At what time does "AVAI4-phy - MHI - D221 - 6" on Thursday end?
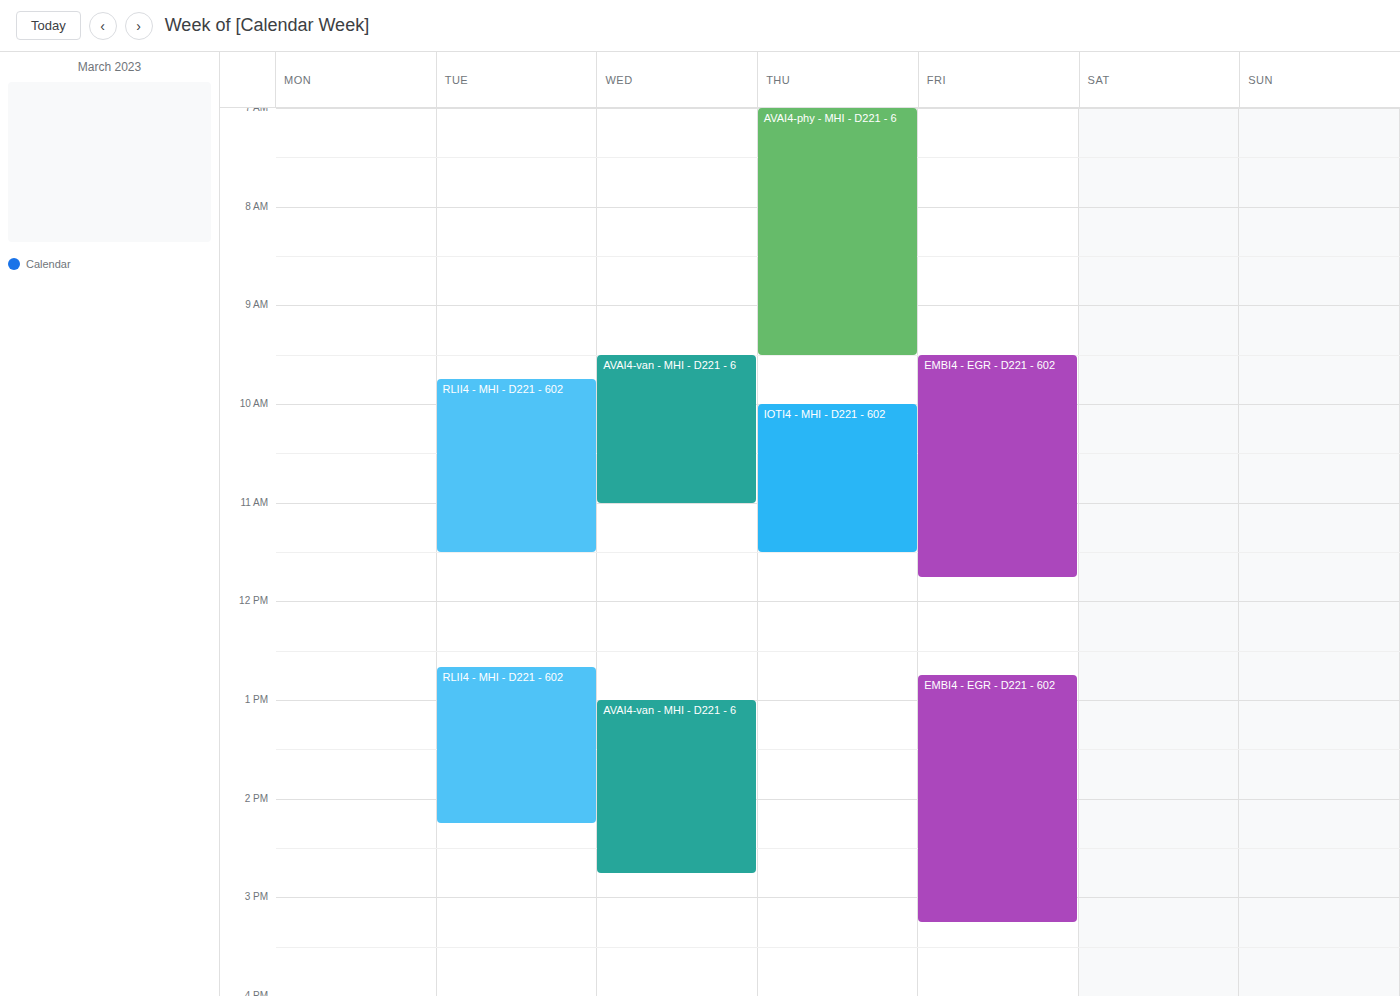
9:30 AM